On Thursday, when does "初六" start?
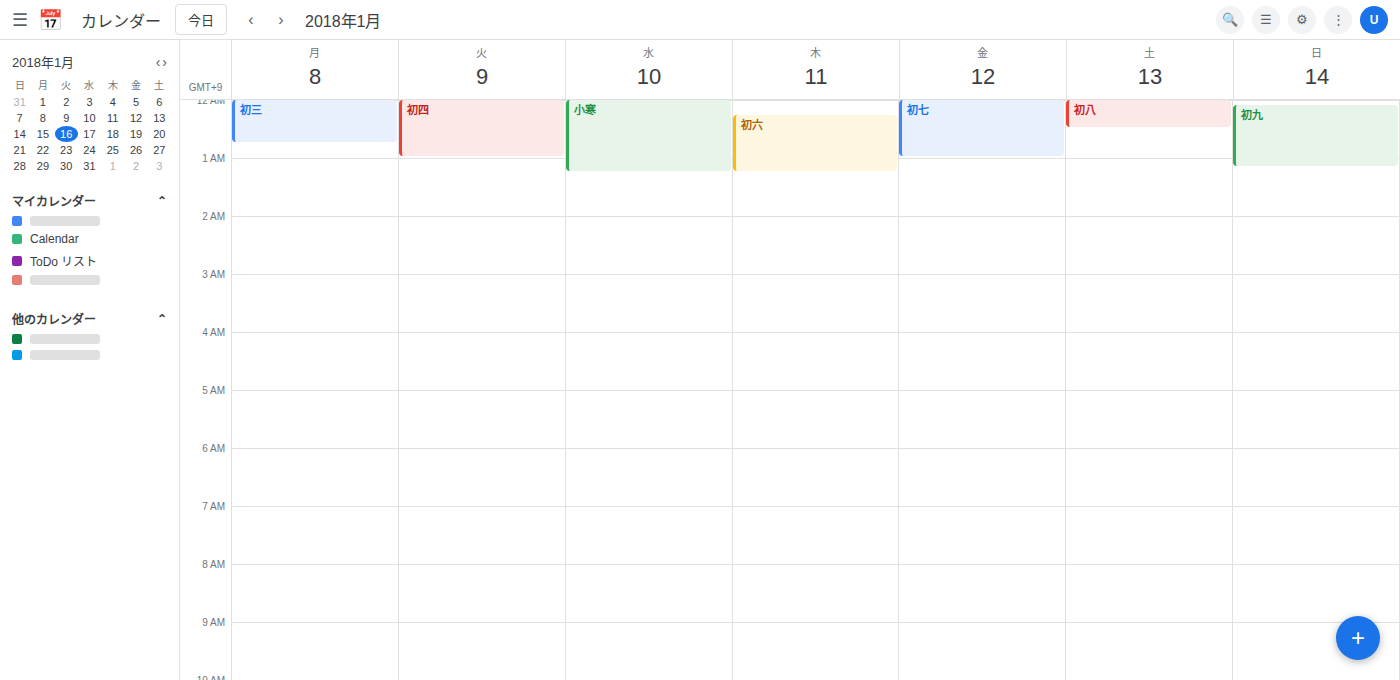
12:15 AM